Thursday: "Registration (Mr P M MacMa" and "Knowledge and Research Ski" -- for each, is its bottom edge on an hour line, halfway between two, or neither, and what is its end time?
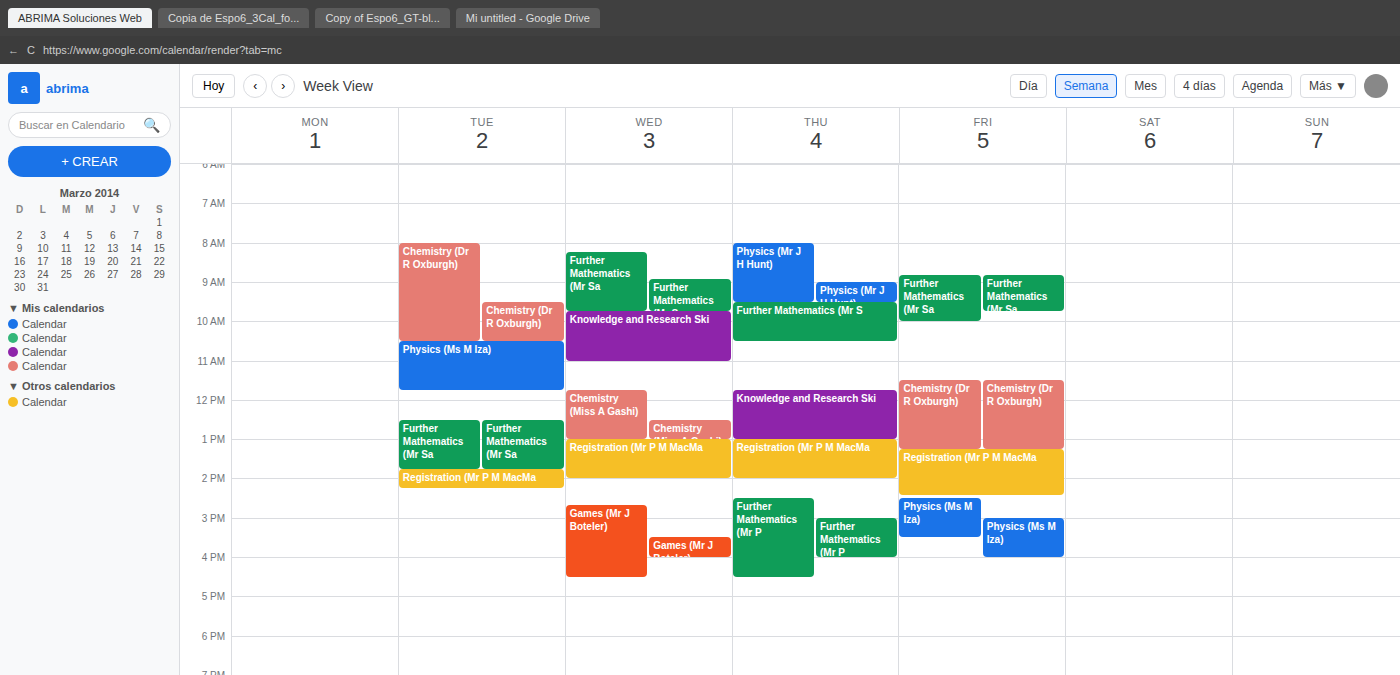
"Registration (Mr P M MacMa": 2:00 PM, exactly on the 2 PM line. "Knowledge and Research Ski": 1:00 PM, exactly on the 1 PM line.